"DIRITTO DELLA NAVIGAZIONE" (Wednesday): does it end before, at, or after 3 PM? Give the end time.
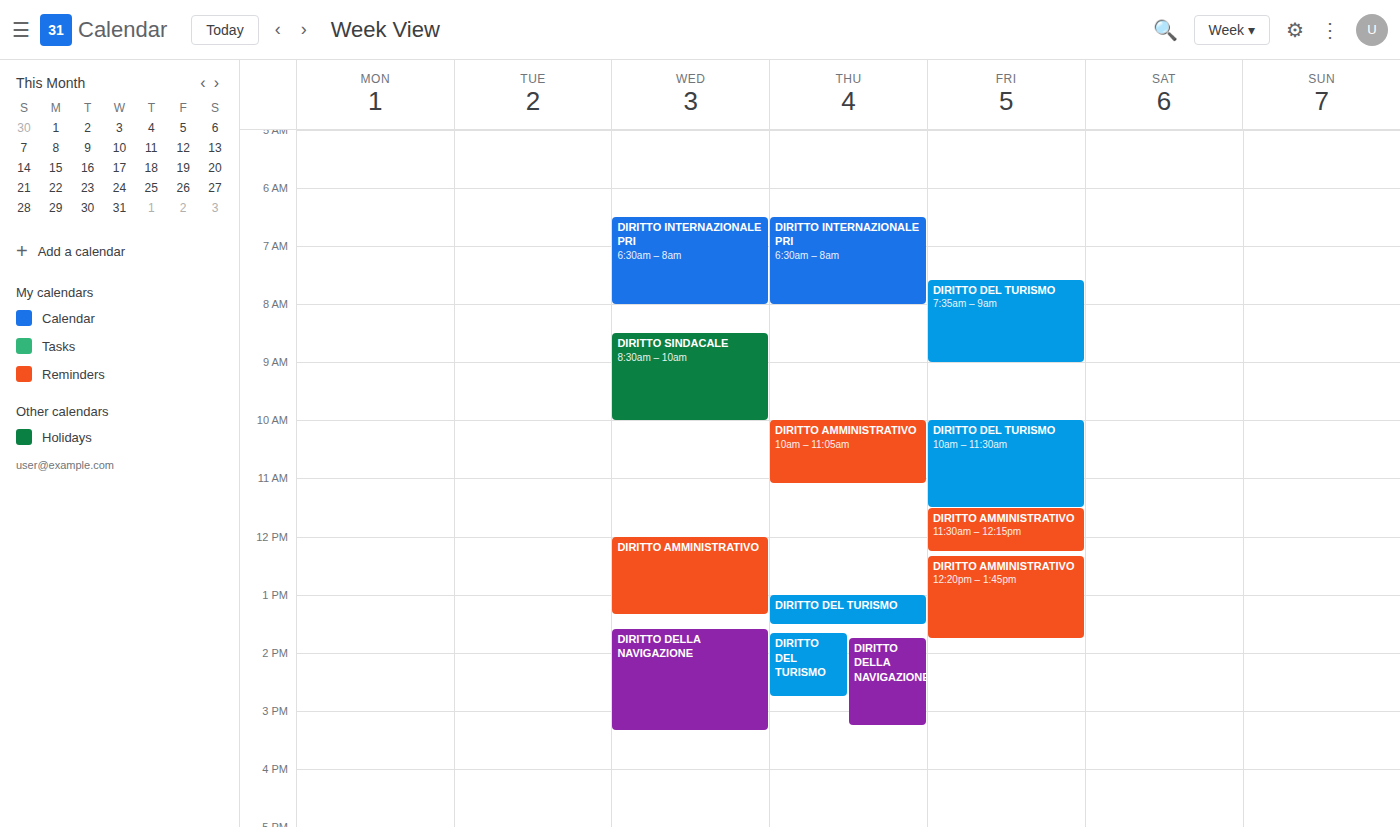
3:20 PM -- after 3 PM, 20 minutes below the 3 PM line.